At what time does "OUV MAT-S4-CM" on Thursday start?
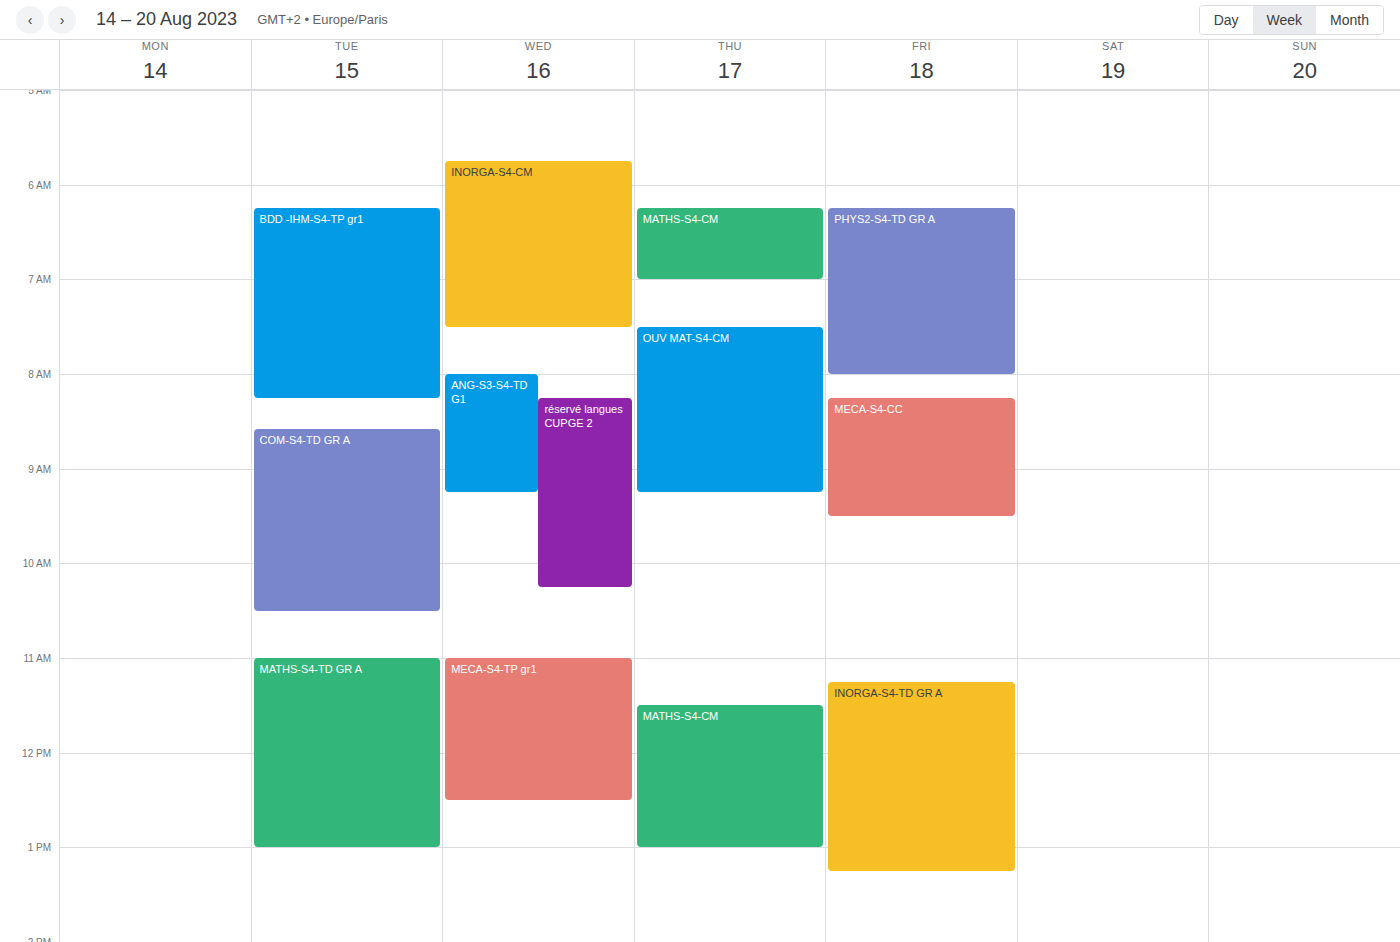
7:30 AM